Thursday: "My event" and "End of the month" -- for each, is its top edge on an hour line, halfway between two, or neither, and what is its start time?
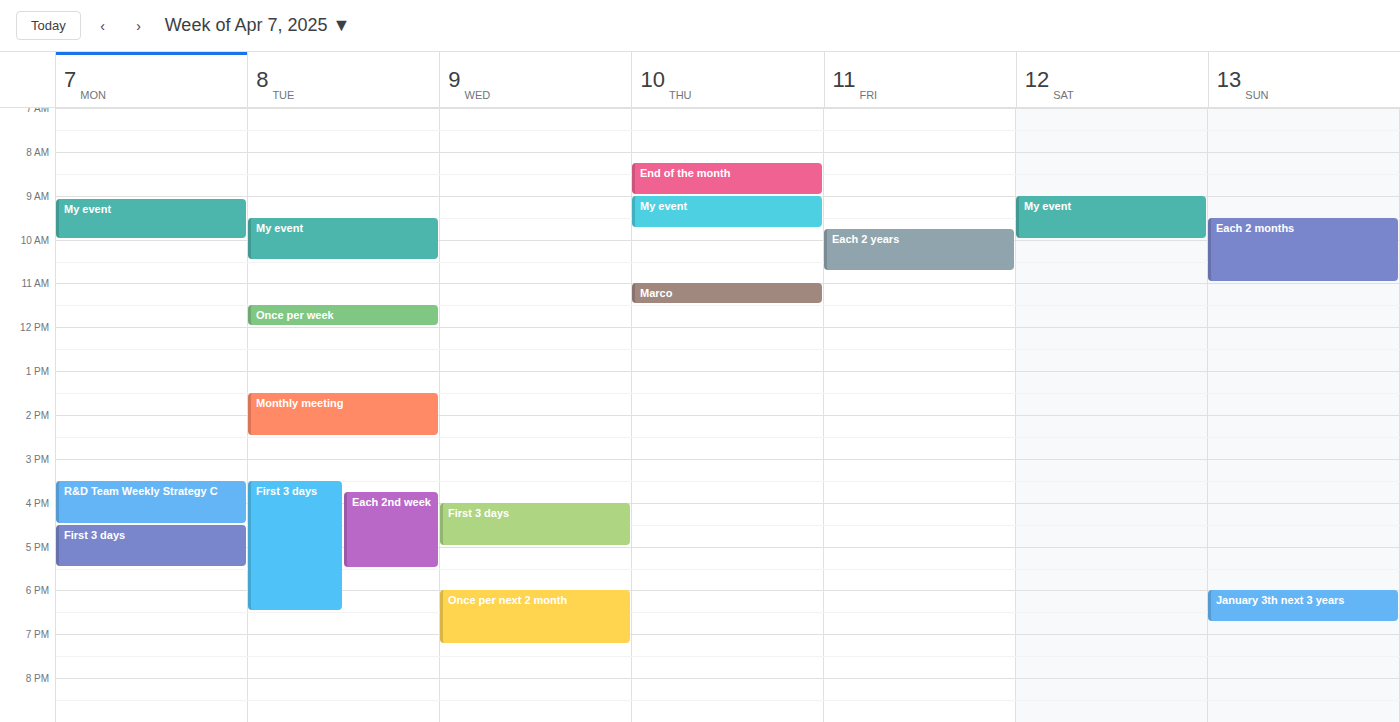
"My event": 9:00 AM, exactly on the 9 AM line. "End of the month": 8:15 AM, neither: a quarter of the way from the 8 AM line to the 9 AM line.